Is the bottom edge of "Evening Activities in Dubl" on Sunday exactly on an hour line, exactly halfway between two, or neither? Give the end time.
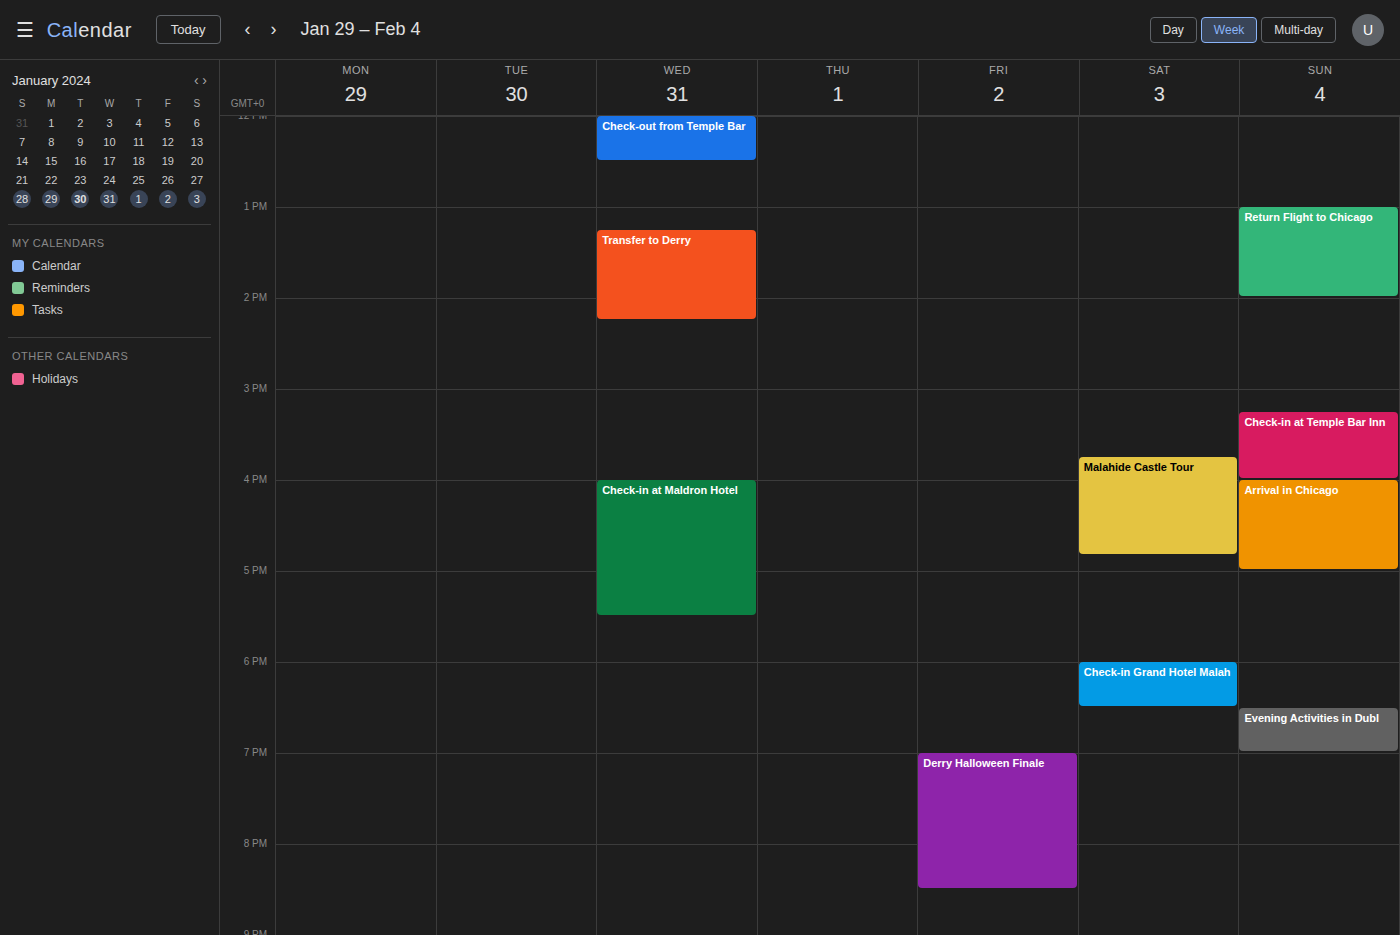
7:00 PM -- exactly on the 7 PM line.